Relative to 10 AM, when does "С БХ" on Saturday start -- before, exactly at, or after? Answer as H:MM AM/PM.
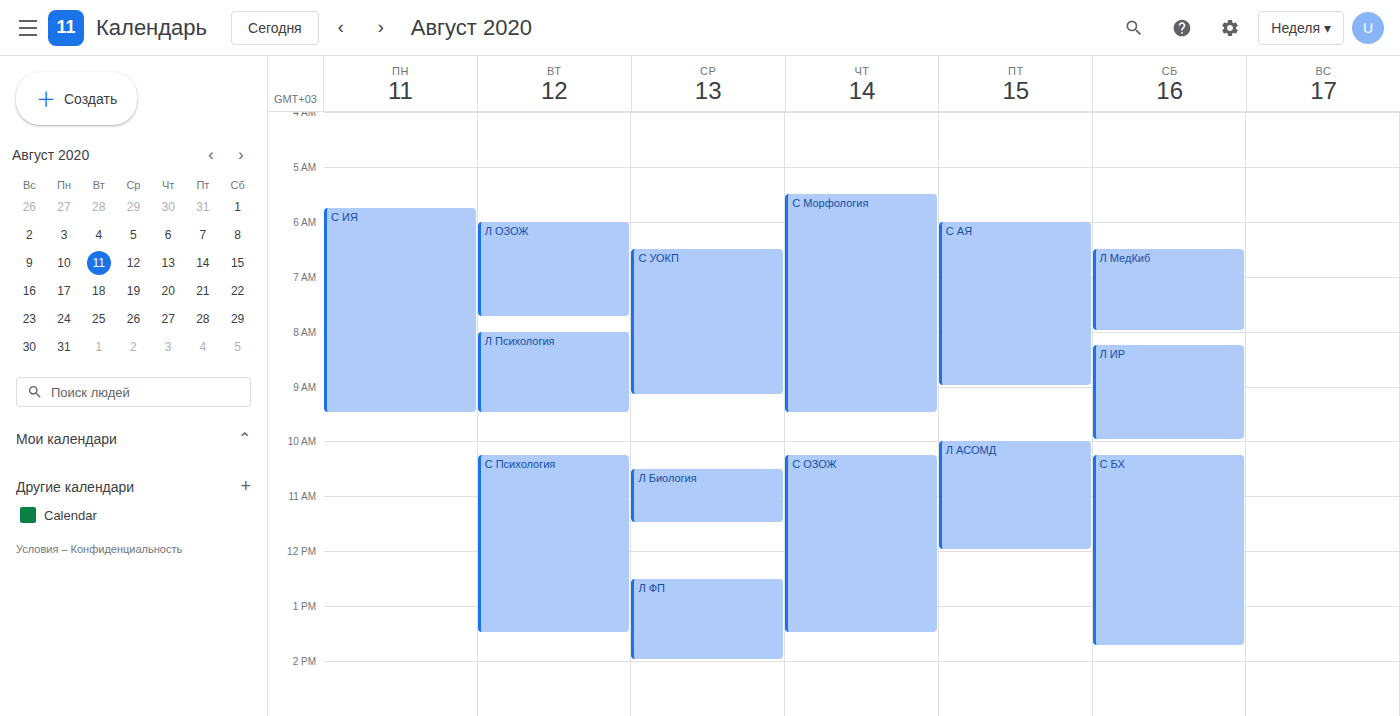
10:15 AM -- after 10 AM, 15 minutes below the 10 AM line.